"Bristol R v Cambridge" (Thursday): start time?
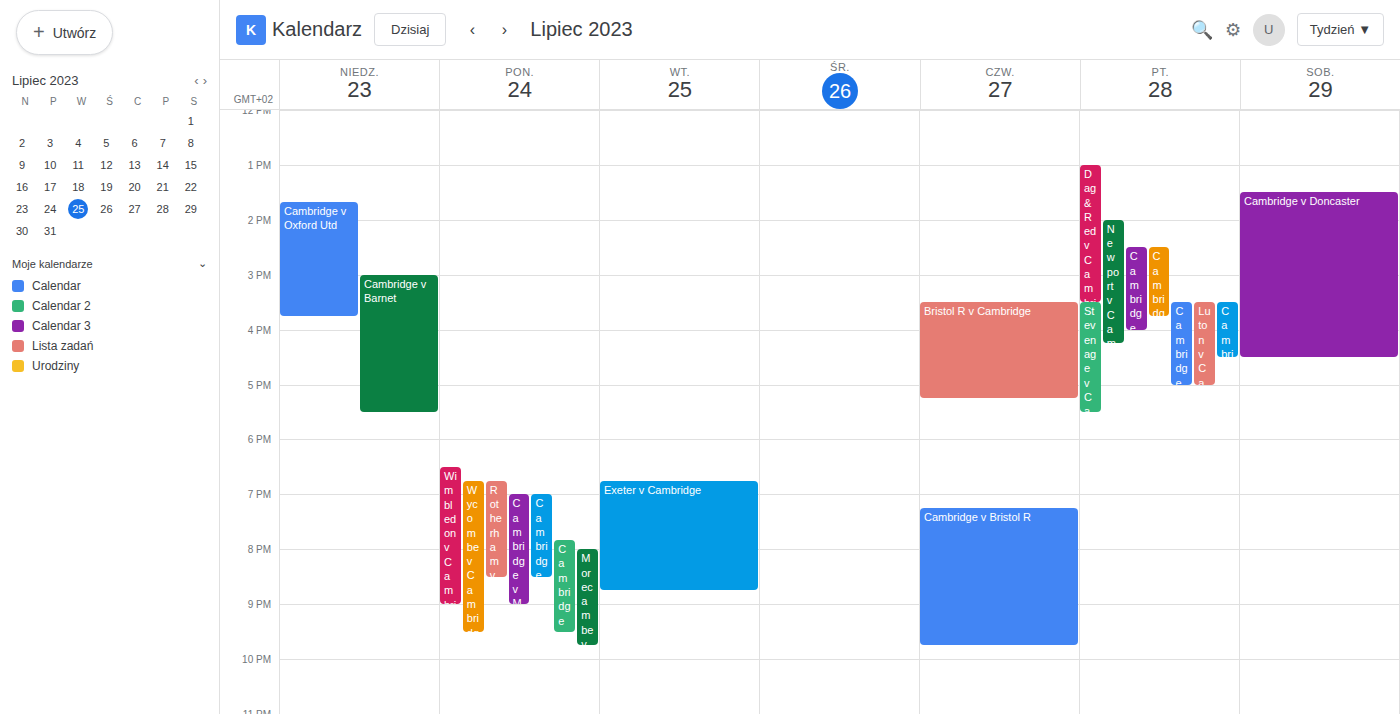
3:30 PM